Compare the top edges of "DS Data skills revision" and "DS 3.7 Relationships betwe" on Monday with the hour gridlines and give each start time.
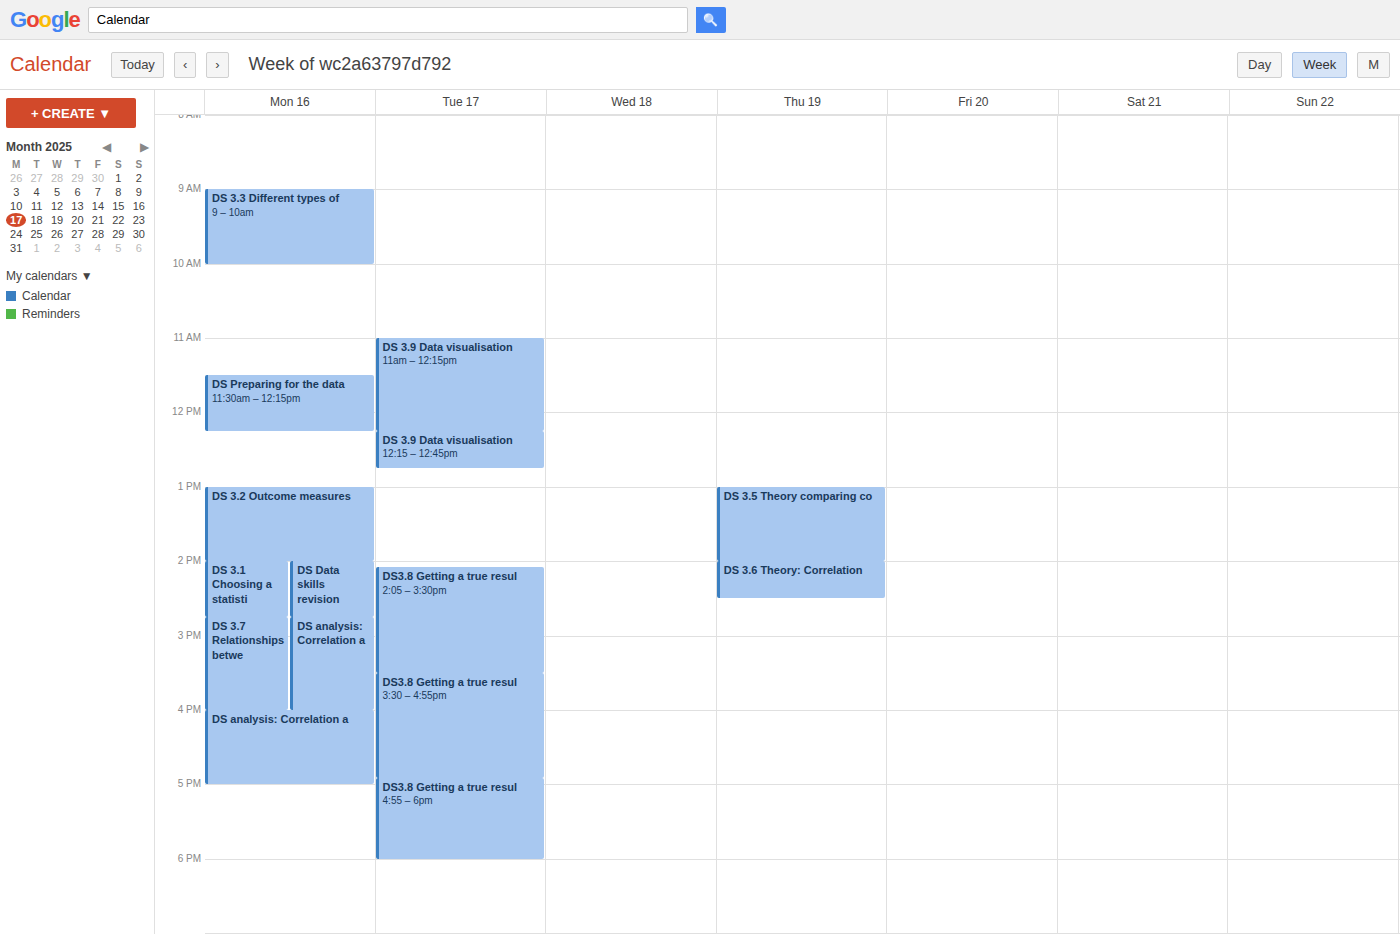
"DS Data skills revision": 2:00 PM, exactly on the 2 PM line. "DS 3.7 Relationships betwe": 2:45 PM, neither: three quarters of the way from the 2 PM line to the 3 PM line.